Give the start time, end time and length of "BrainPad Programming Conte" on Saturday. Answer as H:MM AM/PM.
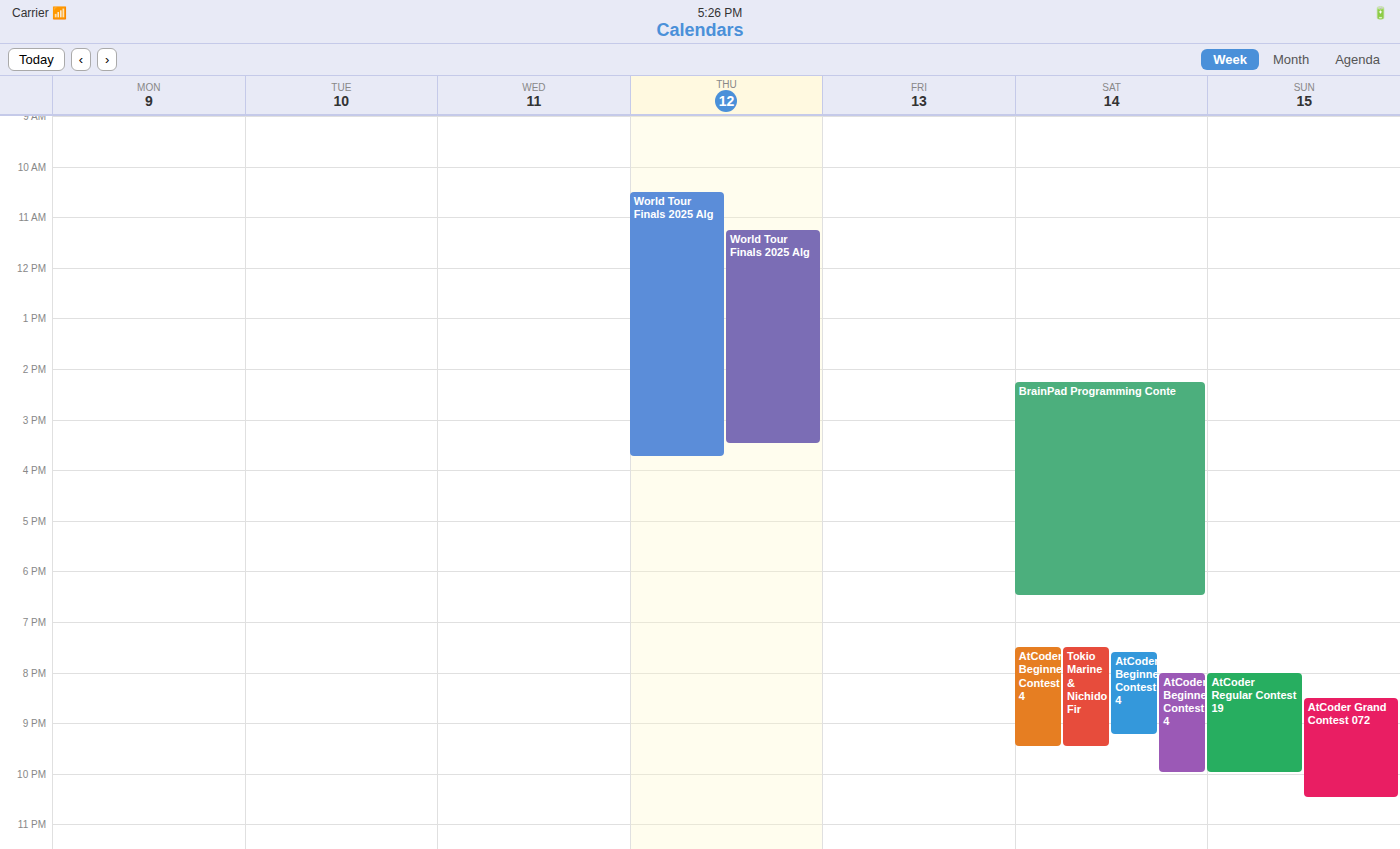
2:15 PM to 6:30 PM, 4 hours 15 minutes